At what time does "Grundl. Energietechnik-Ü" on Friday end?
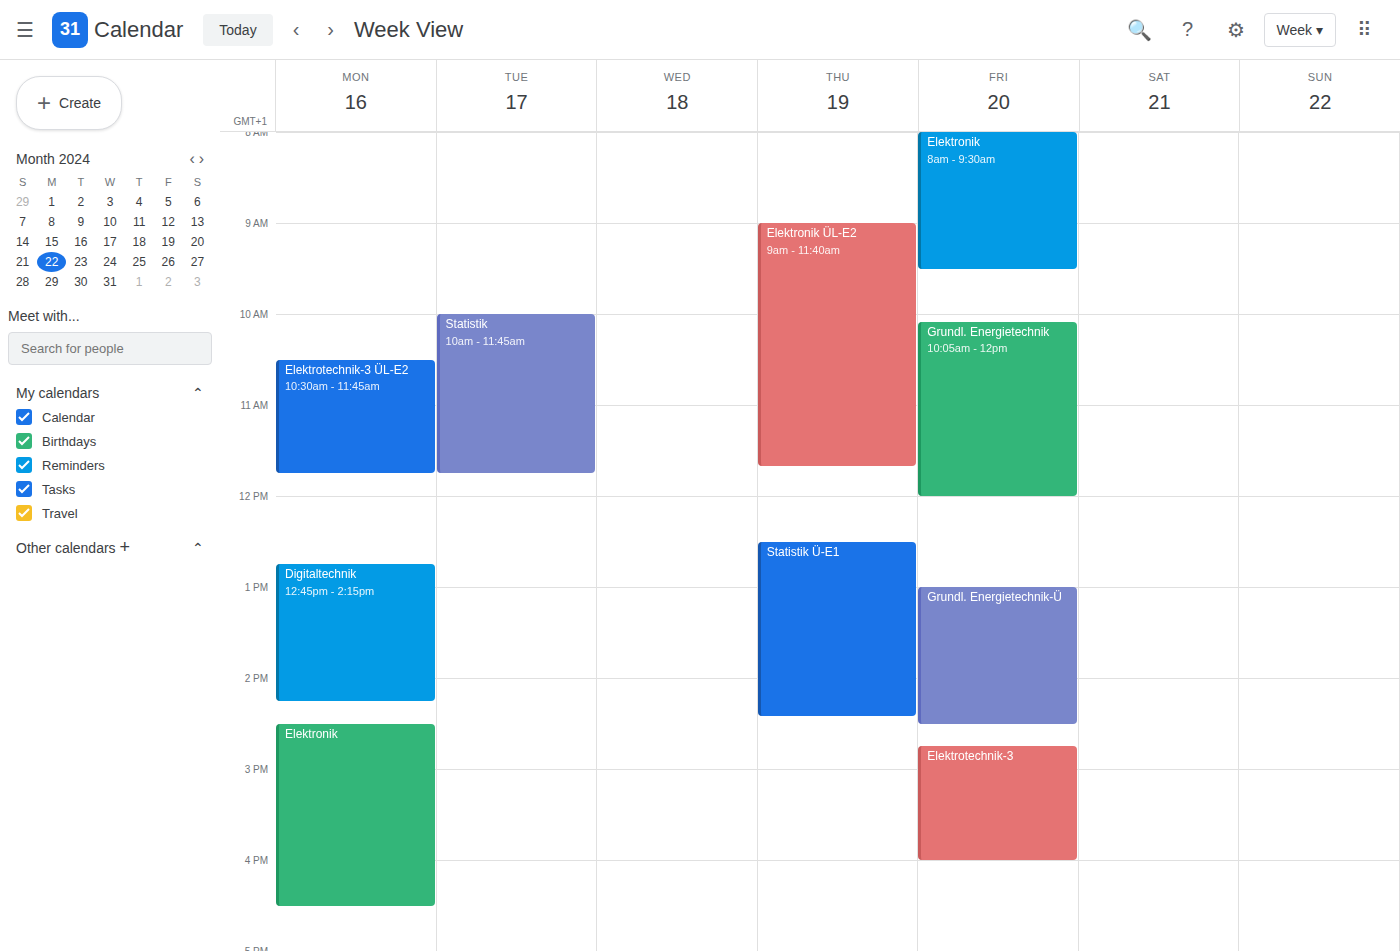
14:30